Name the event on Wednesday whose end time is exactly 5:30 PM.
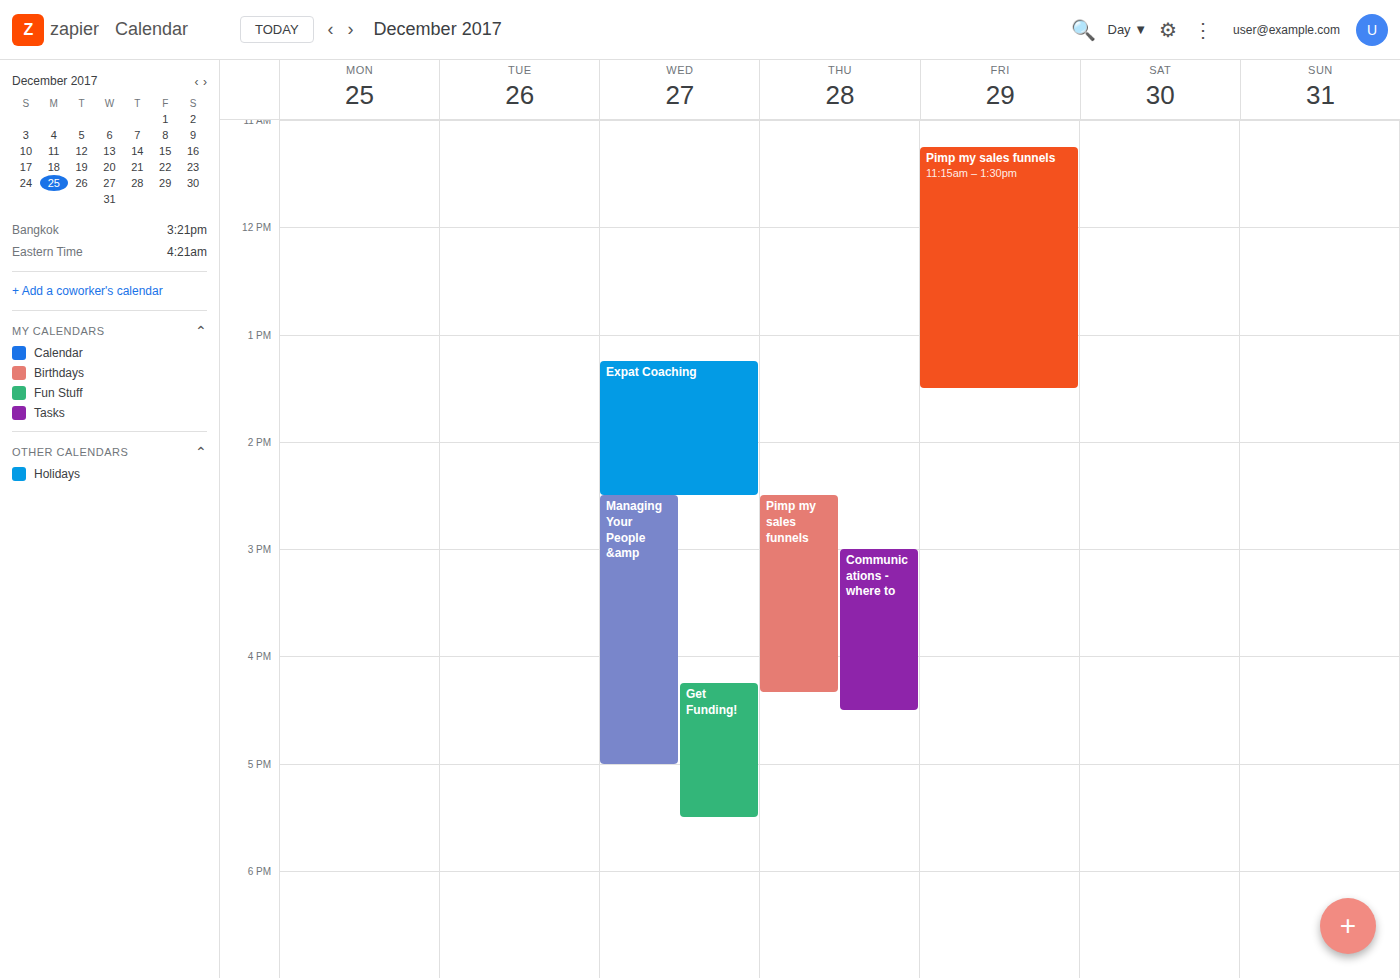
"Get Funding!"